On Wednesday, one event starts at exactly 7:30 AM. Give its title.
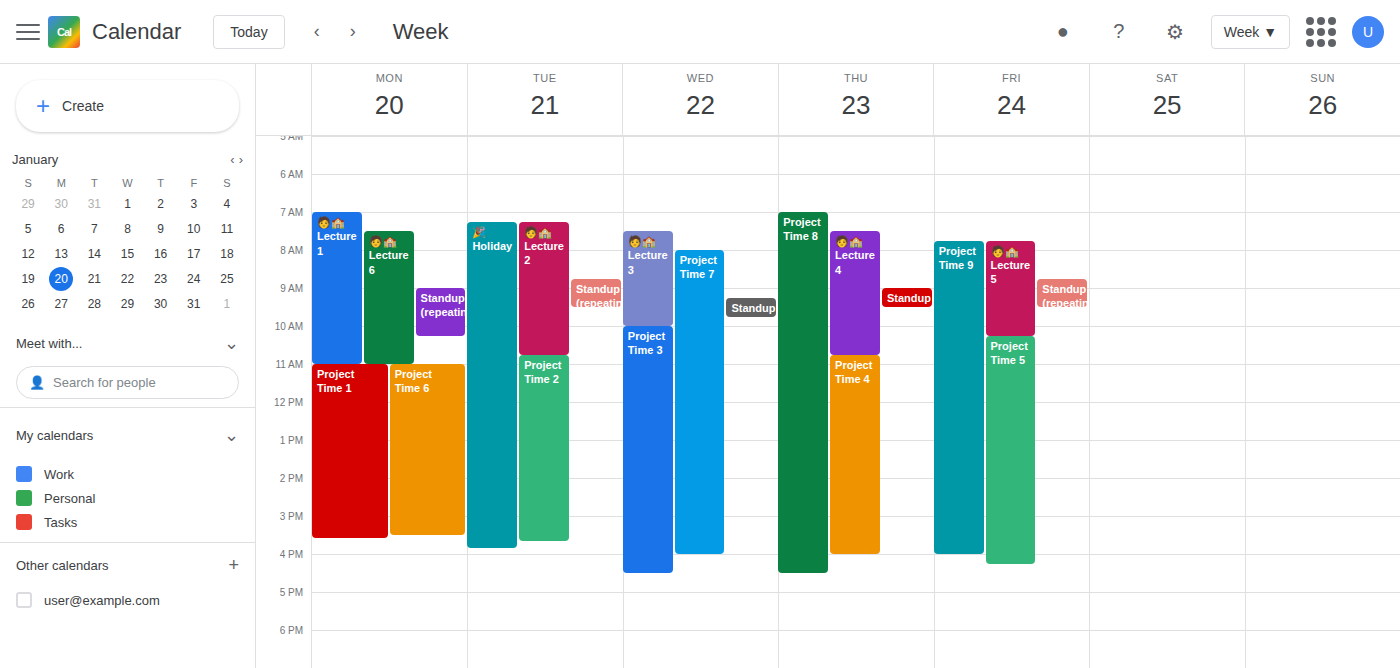
"🧑🏫 Lecture 3"